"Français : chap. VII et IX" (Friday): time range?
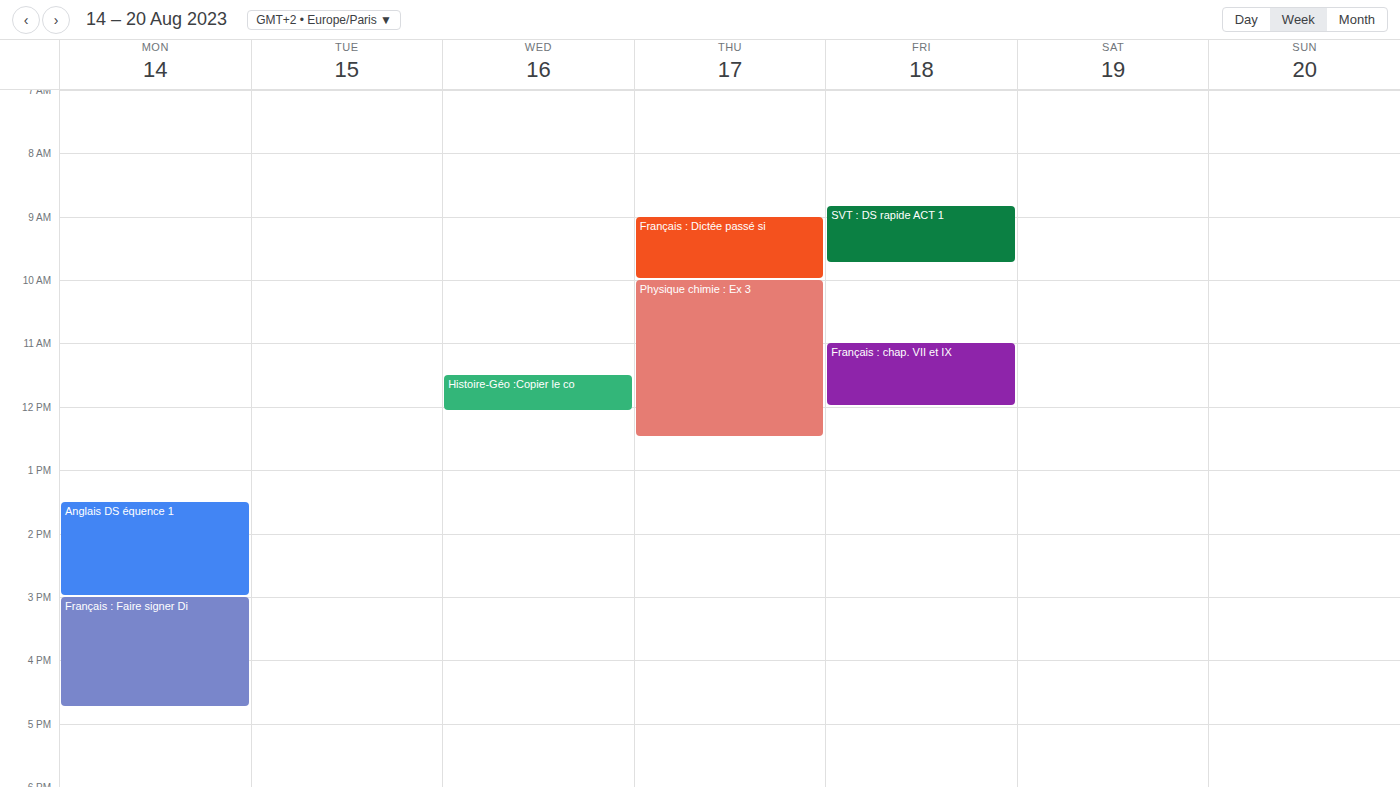
11:00 AM to 12:00 PM